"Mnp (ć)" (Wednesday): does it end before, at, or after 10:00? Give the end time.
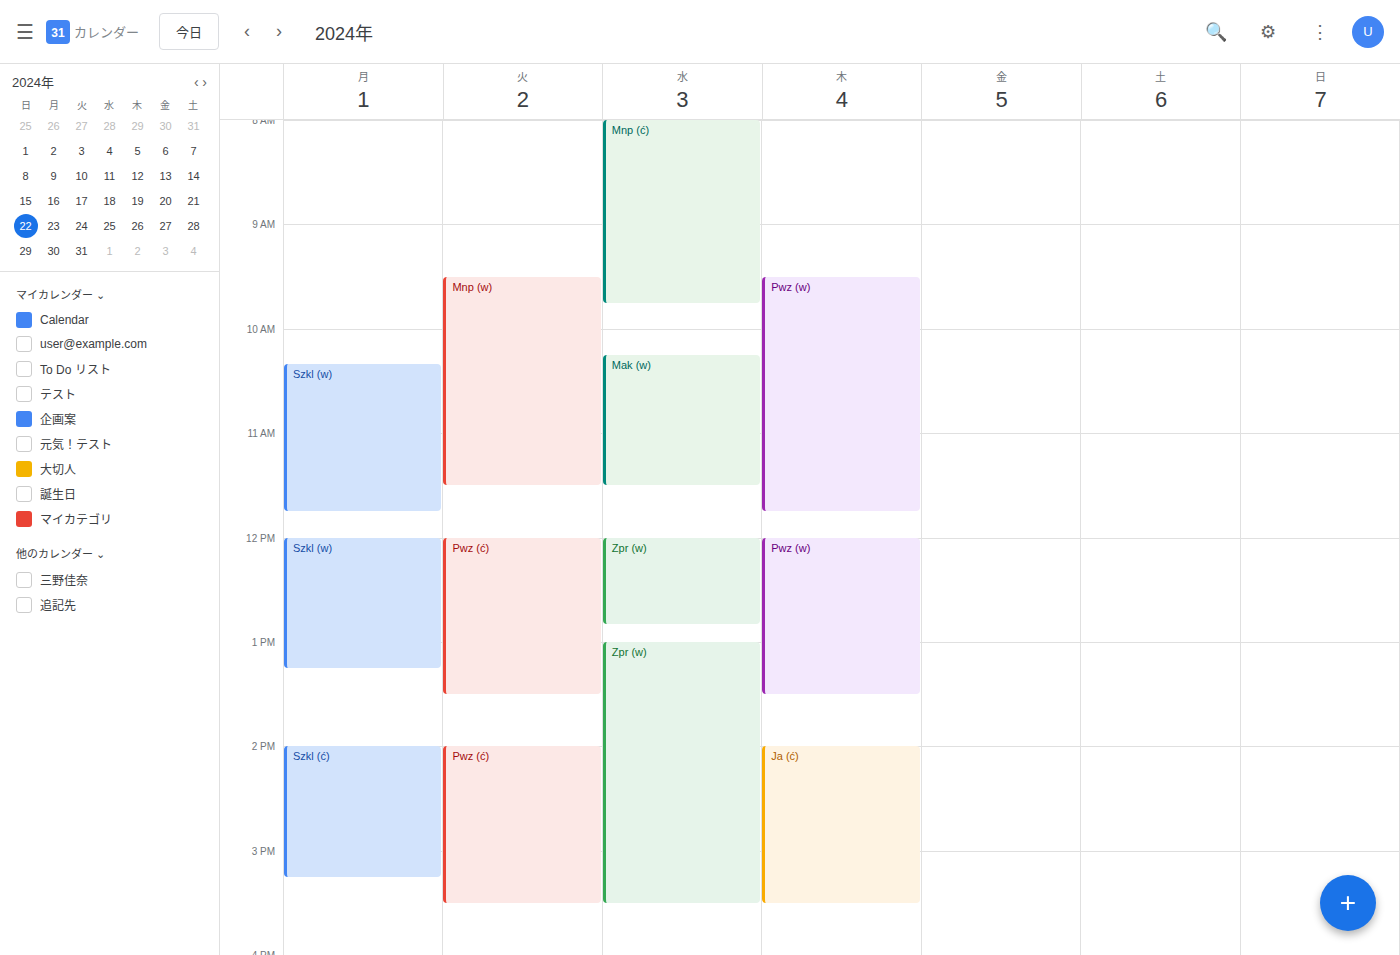
09:45 -- before 10:00, 15 minutes above the 10:00 line.